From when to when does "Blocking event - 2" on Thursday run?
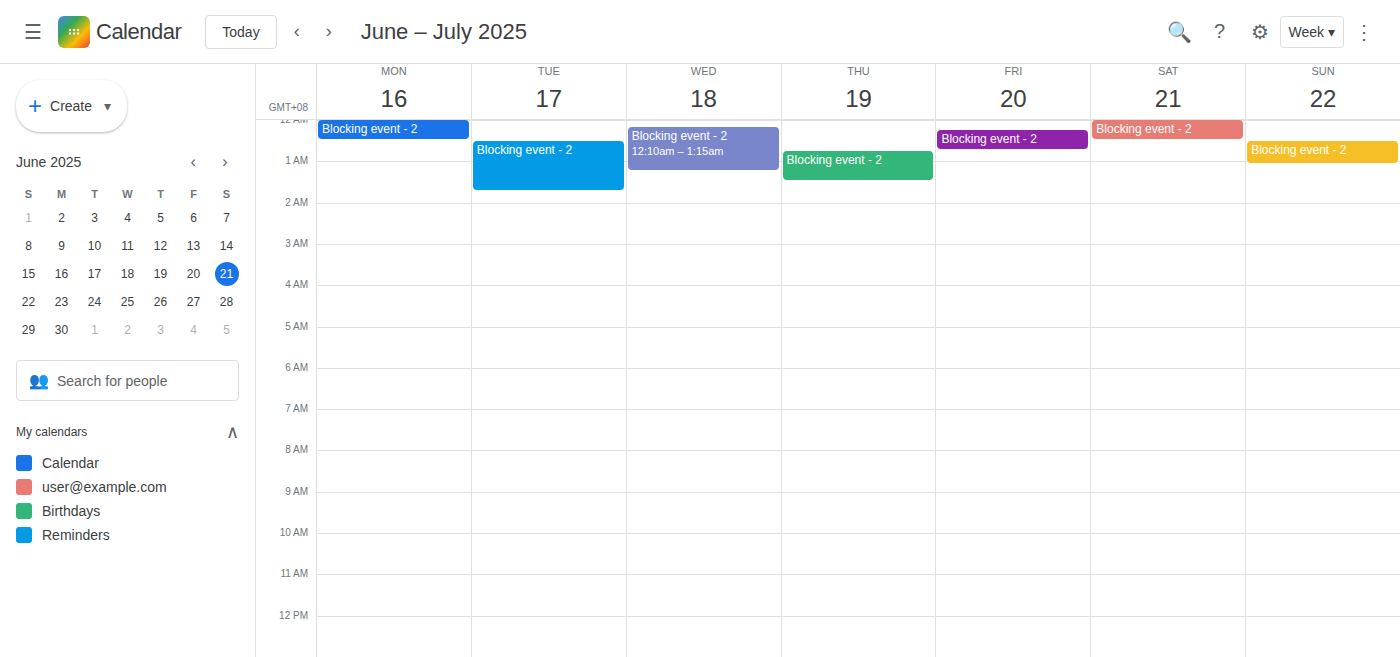
12:45 AM to 1:30 AM